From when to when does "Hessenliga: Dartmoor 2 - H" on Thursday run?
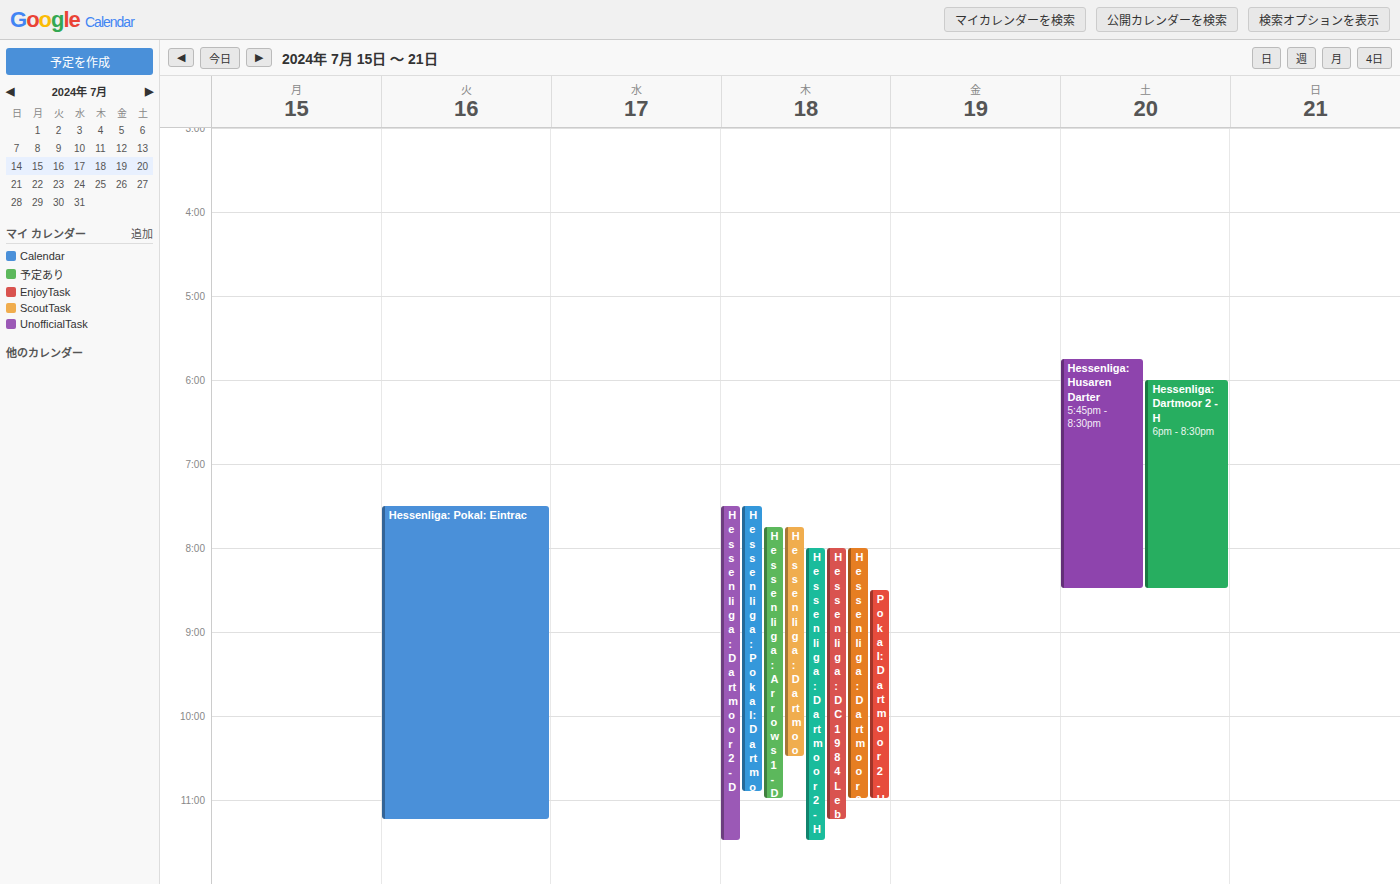
20:00 to 23:30